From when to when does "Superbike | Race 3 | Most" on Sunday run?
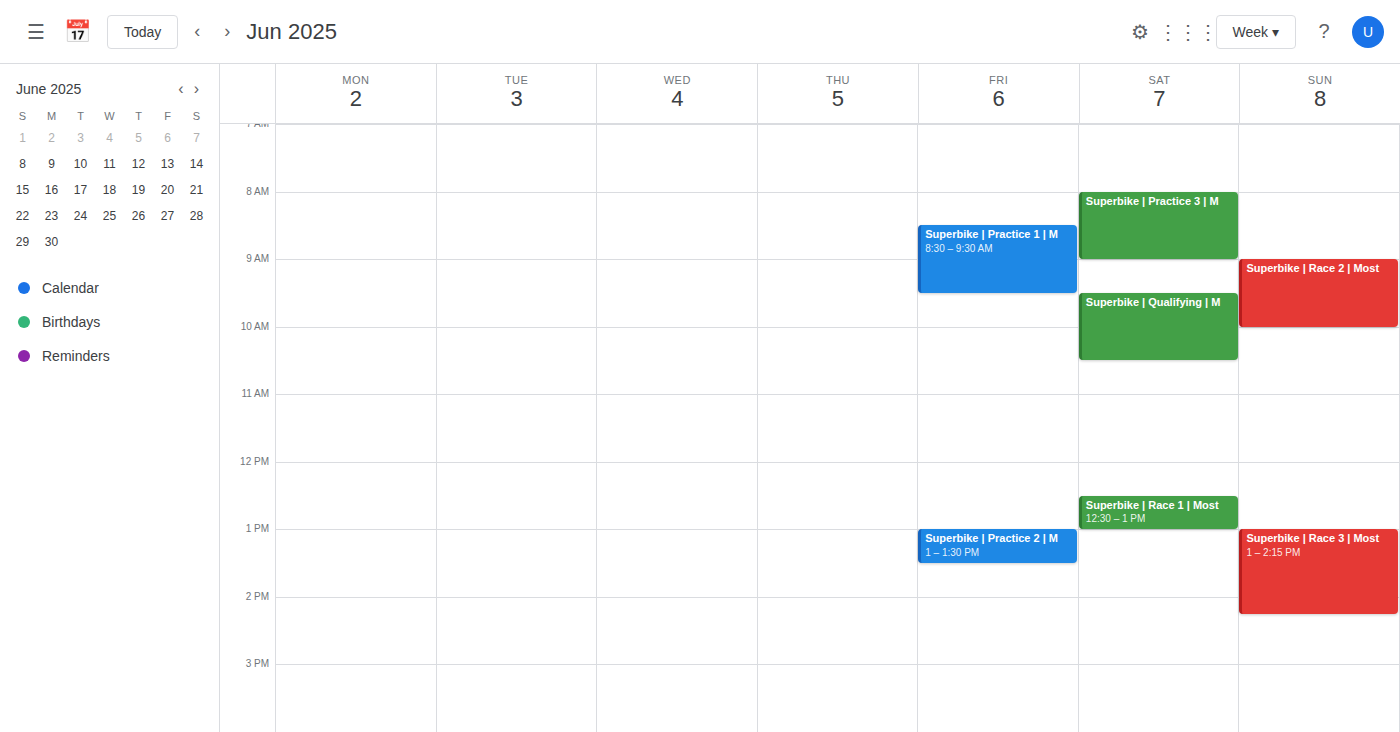
13:00 to 14:15